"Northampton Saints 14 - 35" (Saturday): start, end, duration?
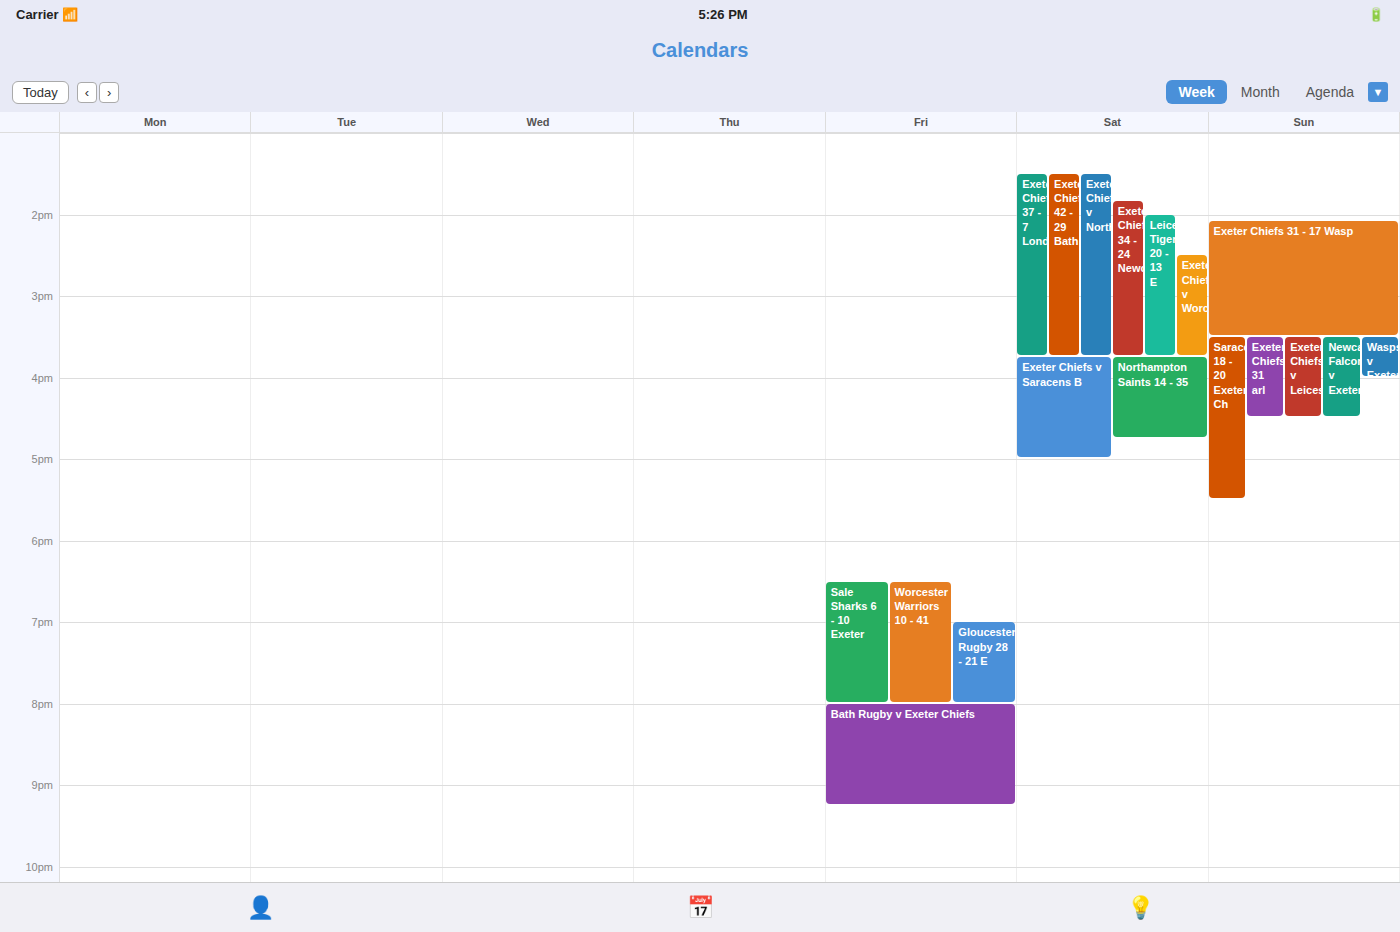
3:45 PM to 4:45 PM, 1 hour